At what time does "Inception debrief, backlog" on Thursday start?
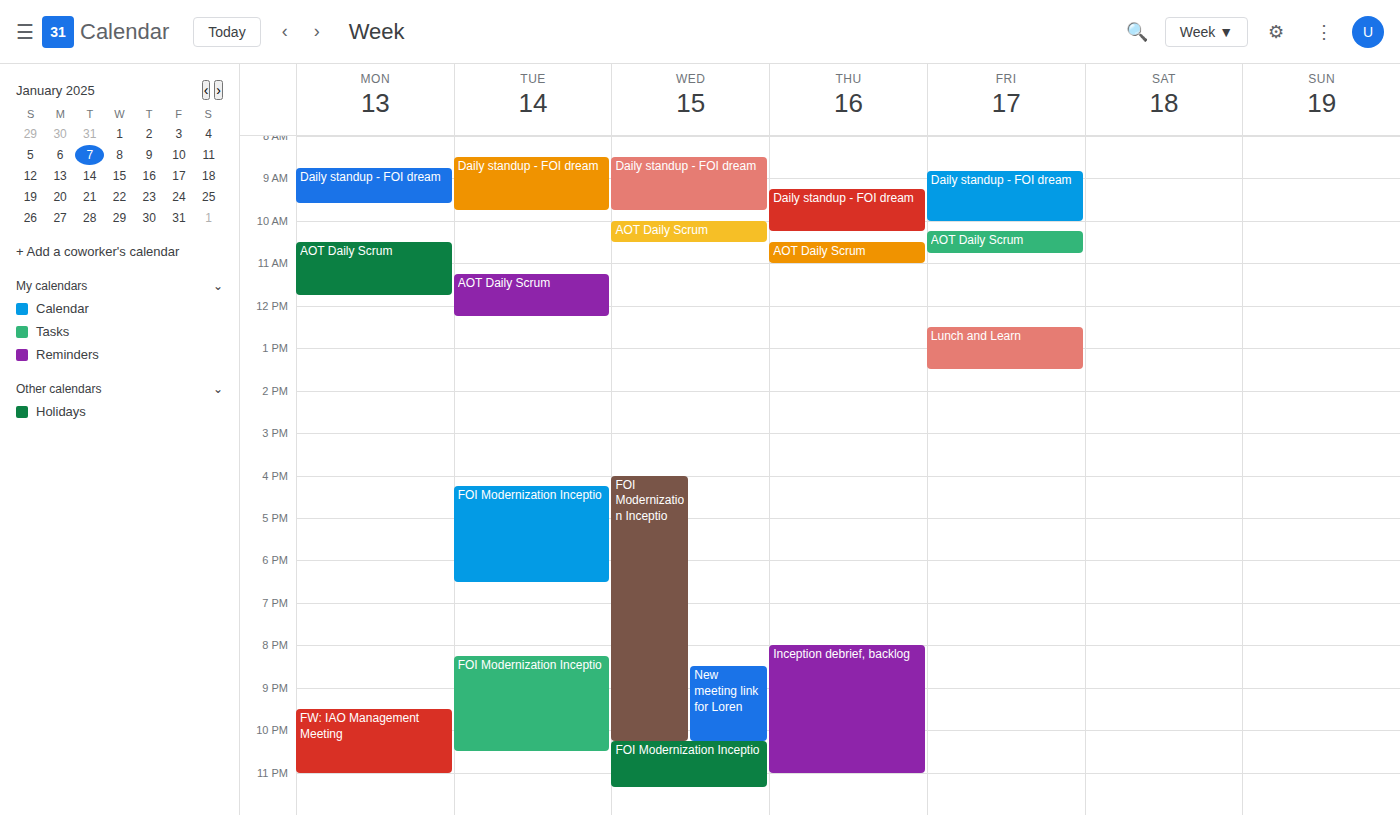
8:00 PM